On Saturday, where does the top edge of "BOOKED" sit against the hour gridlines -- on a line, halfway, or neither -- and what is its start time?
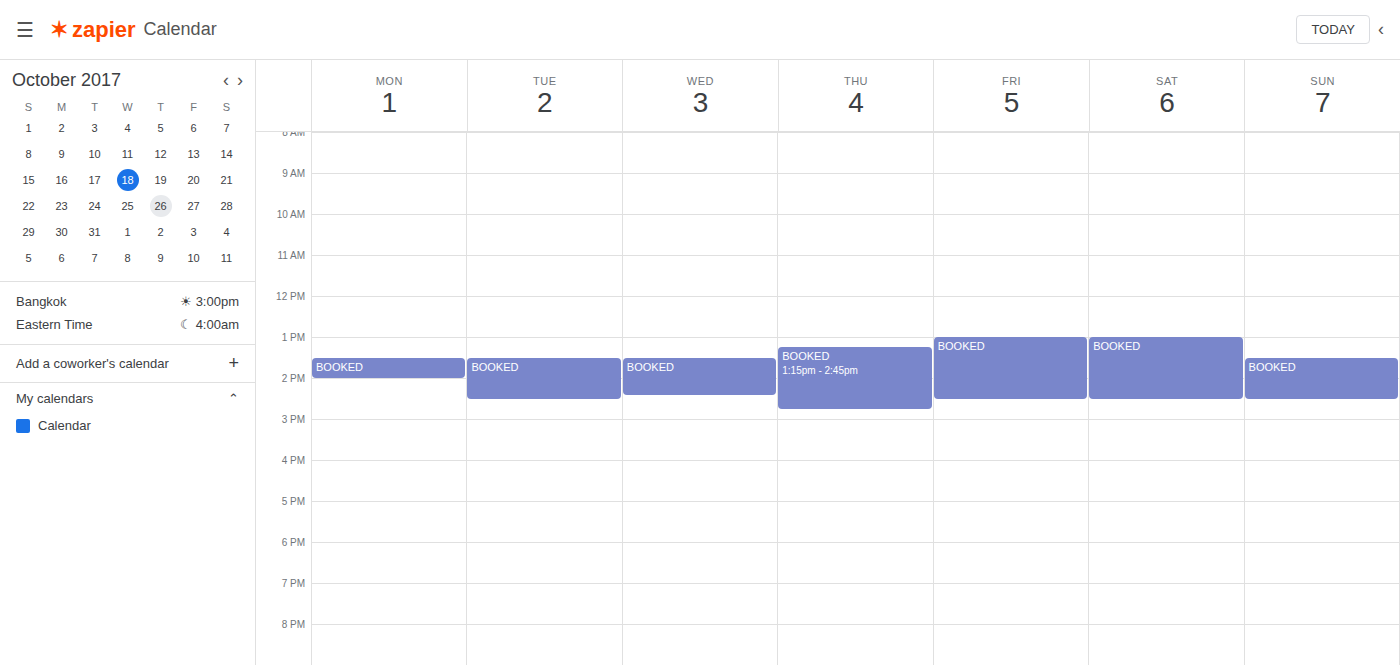
1:00 PM -- exactly on the 1 PM line.